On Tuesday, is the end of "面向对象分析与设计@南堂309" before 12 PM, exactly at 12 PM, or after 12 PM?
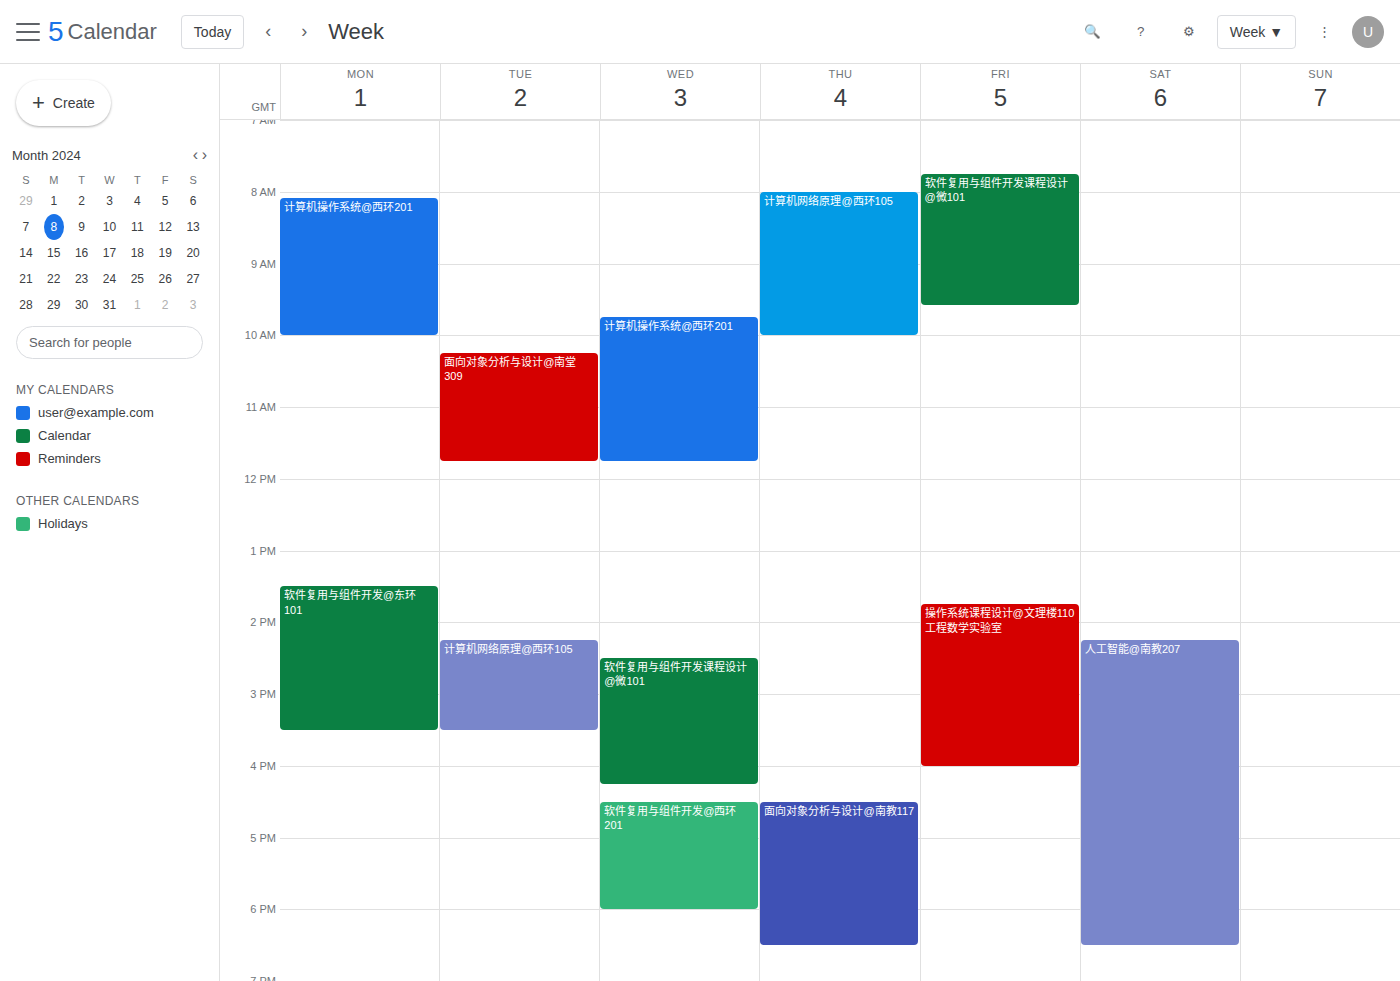
11:45 AM -- before 12 PM, 15 minutes above the 12 PM line.